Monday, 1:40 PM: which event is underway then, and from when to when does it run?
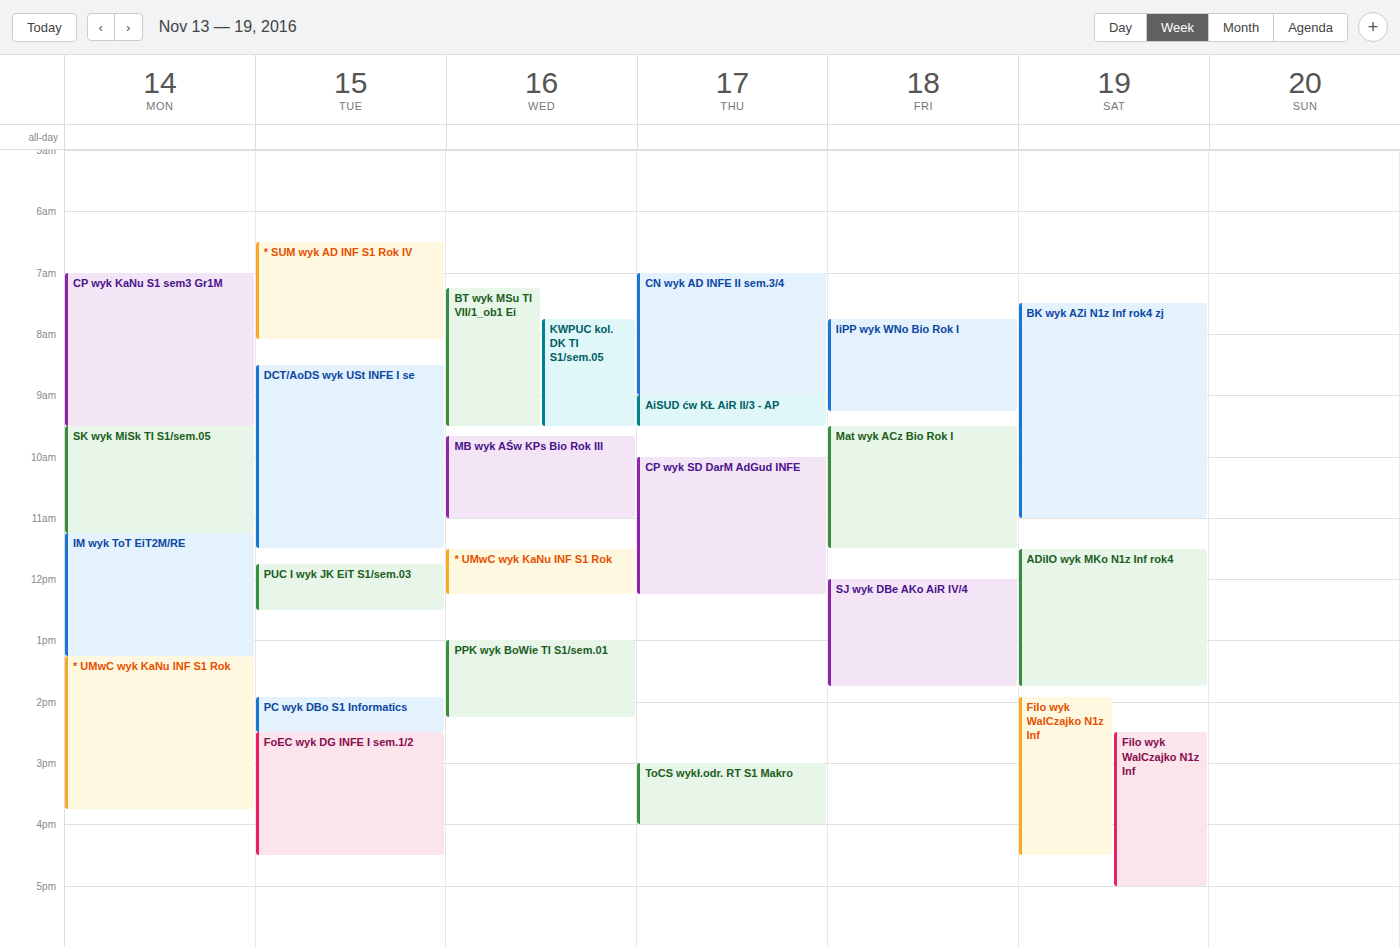
"* UMwC wyk KaNu INF S1 Rok", 1:15 PM to 3:45 PM